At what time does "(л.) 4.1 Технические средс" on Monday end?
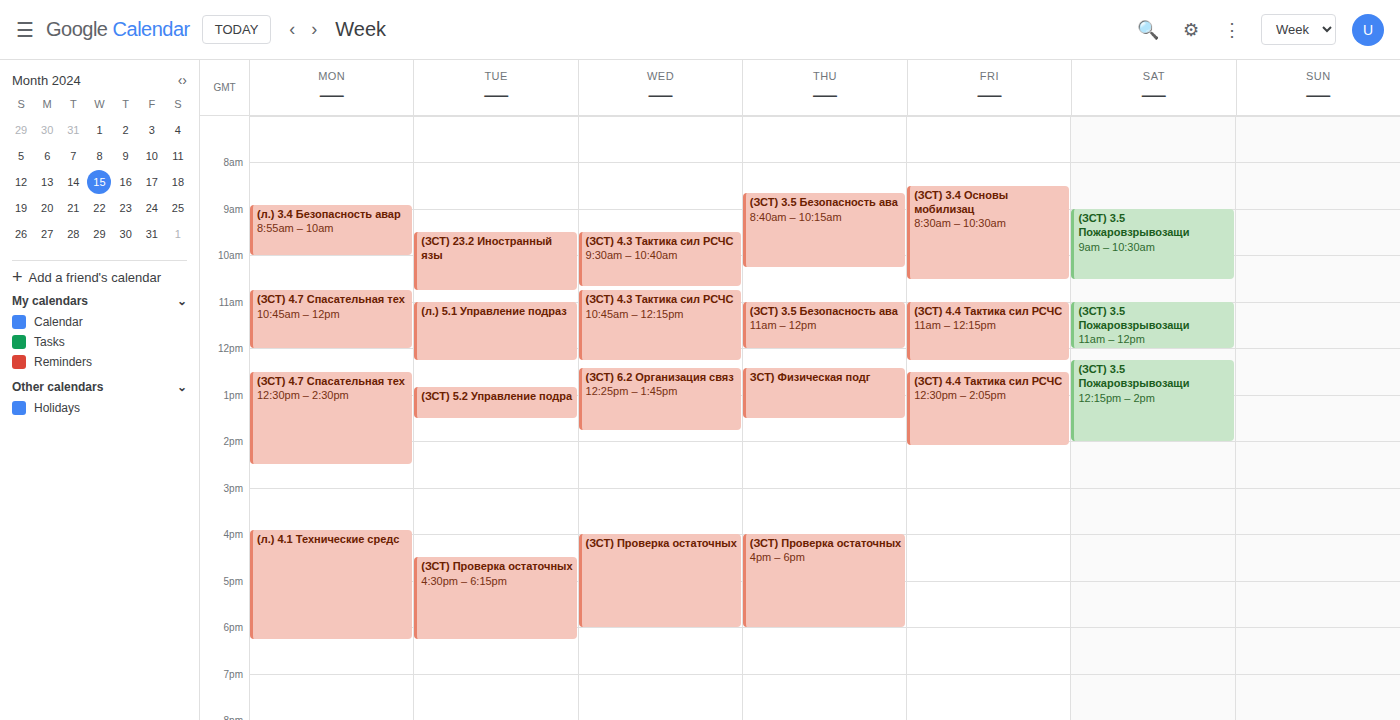
6:15 PM